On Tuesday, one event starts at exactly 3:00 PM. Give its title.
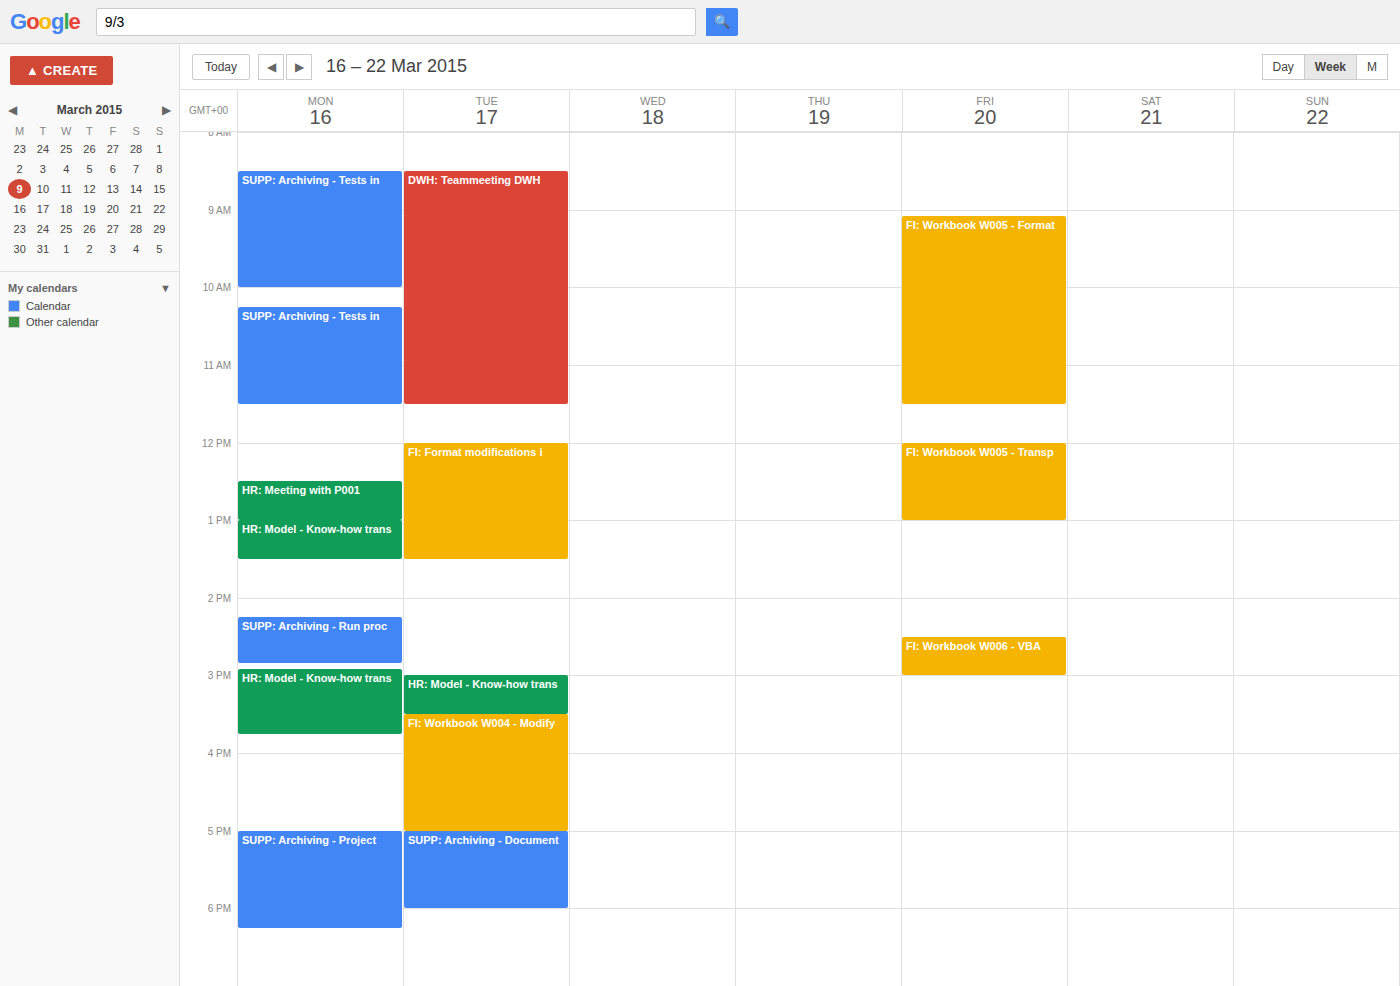
"HR: Model - Know-how trans"